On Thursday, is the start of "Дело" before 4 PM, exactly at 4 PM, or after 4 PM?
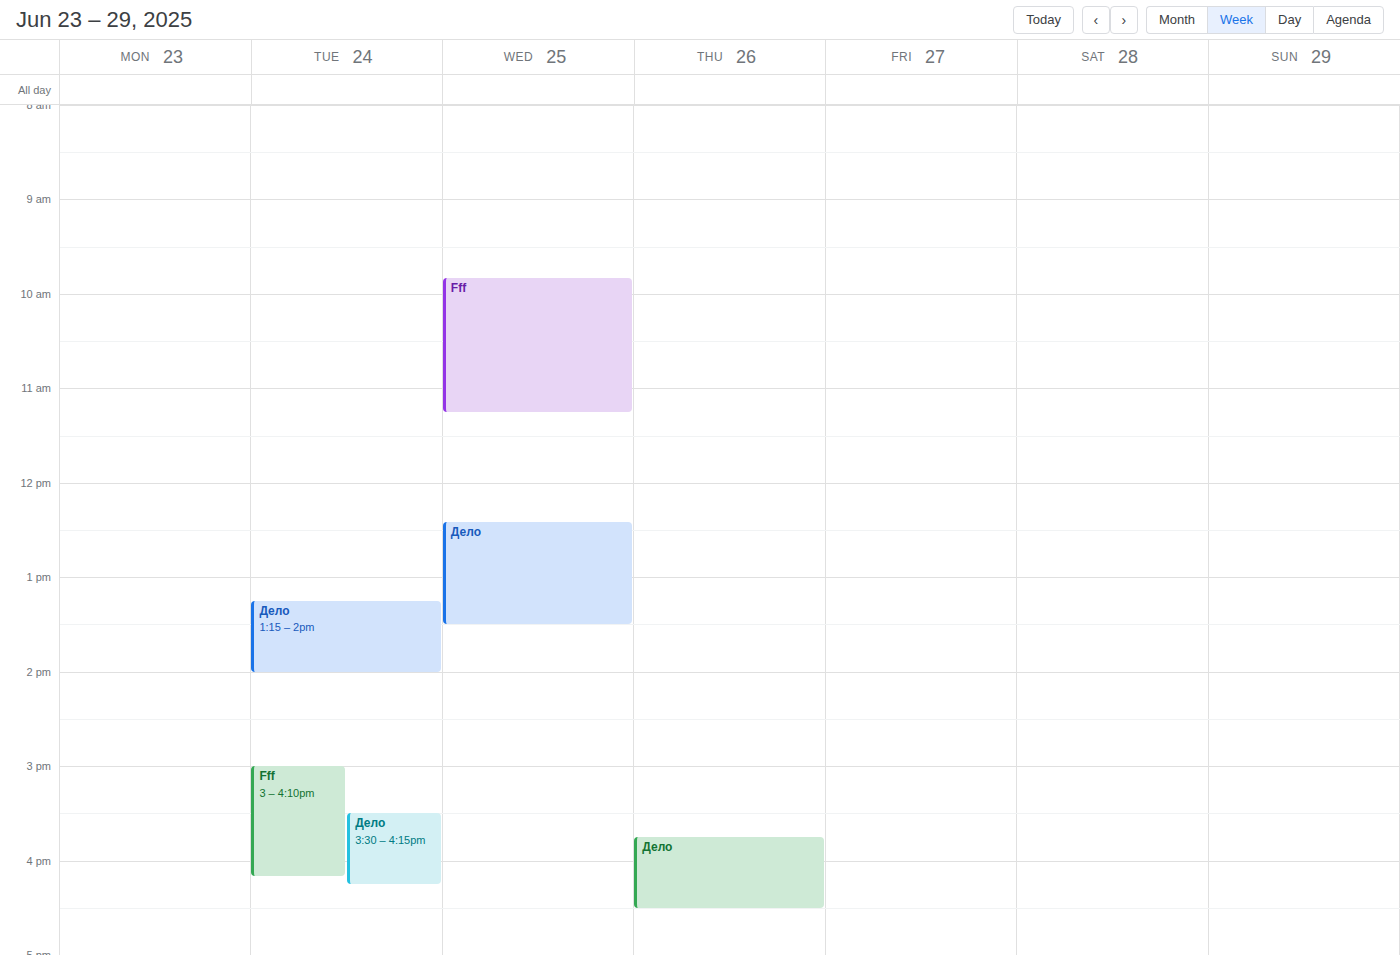
3:45 PM -- before 4 PM, 15 minutes above the 4 PM line.